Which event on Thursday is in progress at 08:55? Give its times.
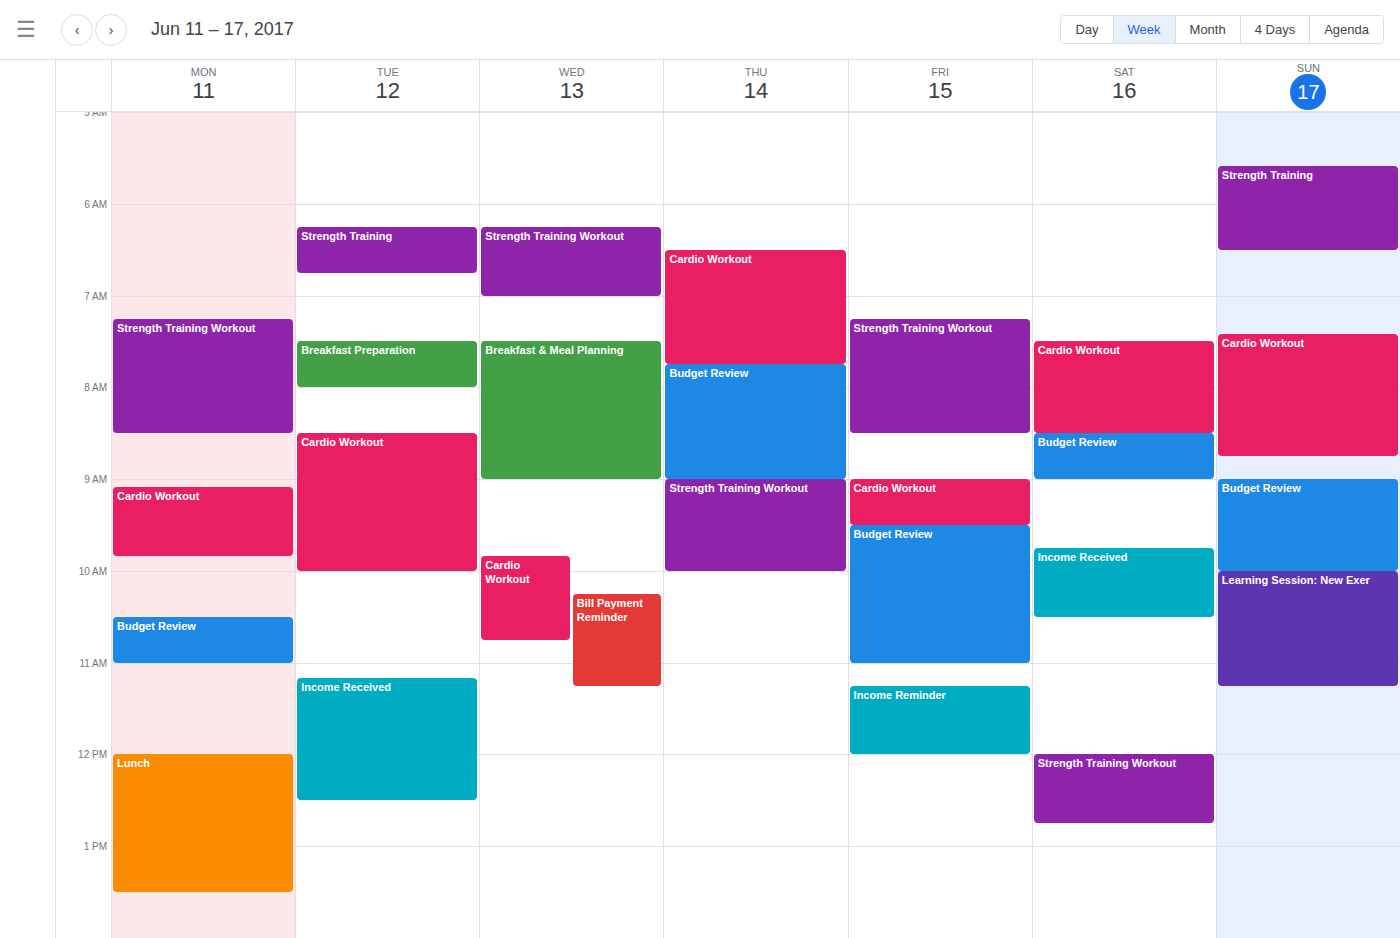
"Budget Review", 07:45 to 09:00